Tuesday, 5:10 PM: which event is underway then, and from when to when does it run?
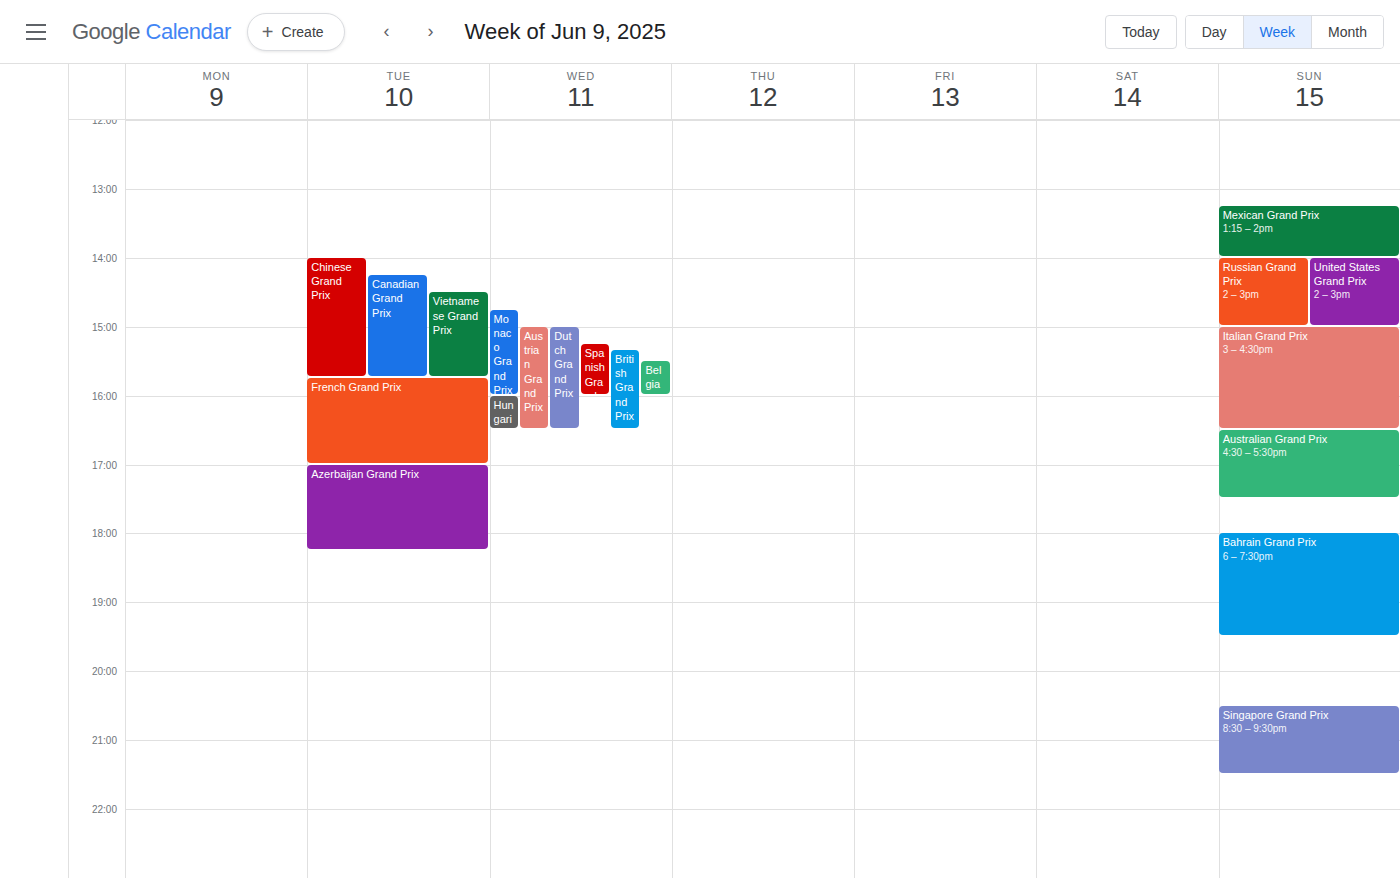
"Azerbaijan Grand Prix", 5:00 PM to 6:15 PM